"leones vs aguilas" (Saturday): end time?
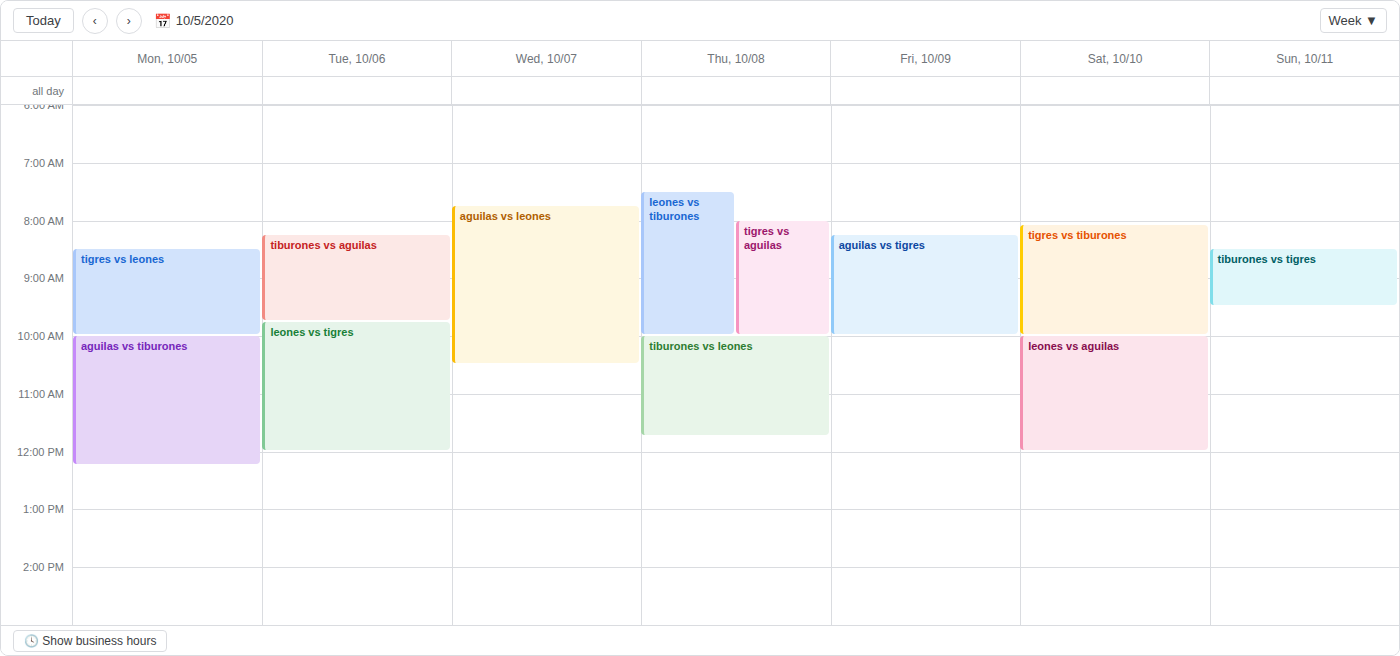
12:00 PM